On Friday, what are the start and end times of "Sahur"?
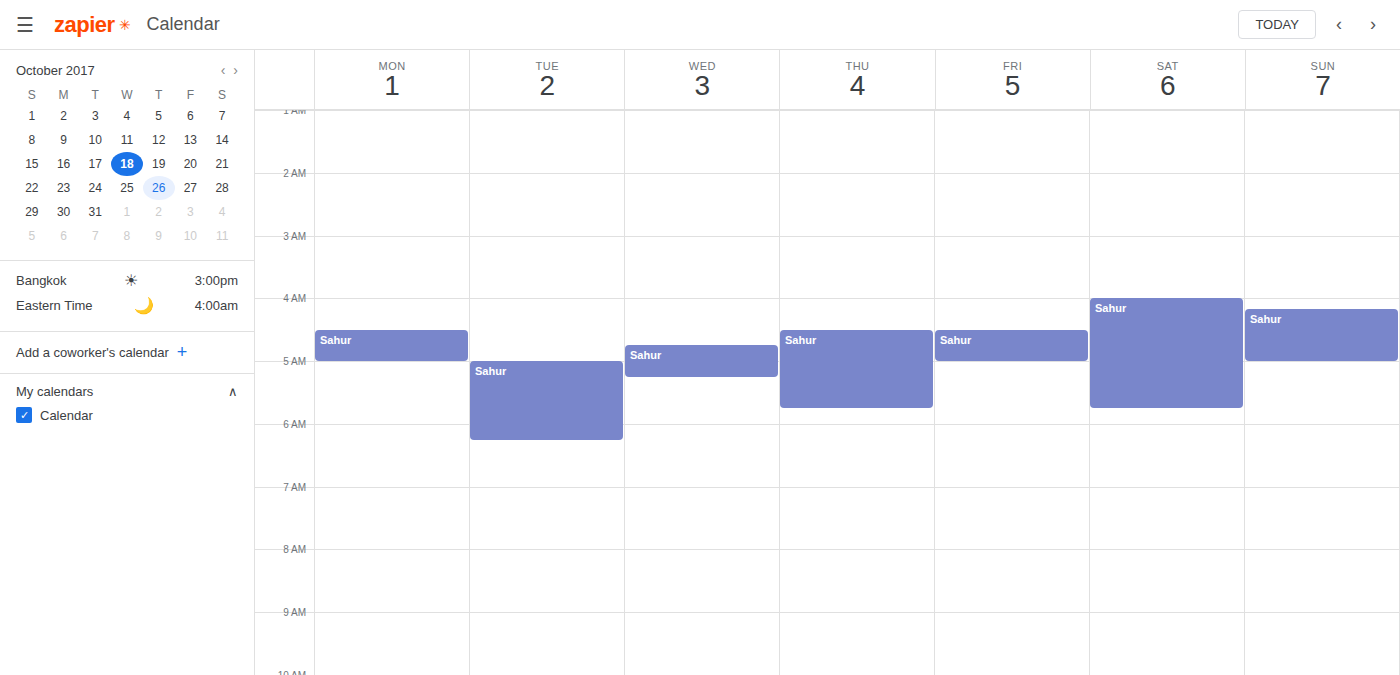
04:30 to 05:00